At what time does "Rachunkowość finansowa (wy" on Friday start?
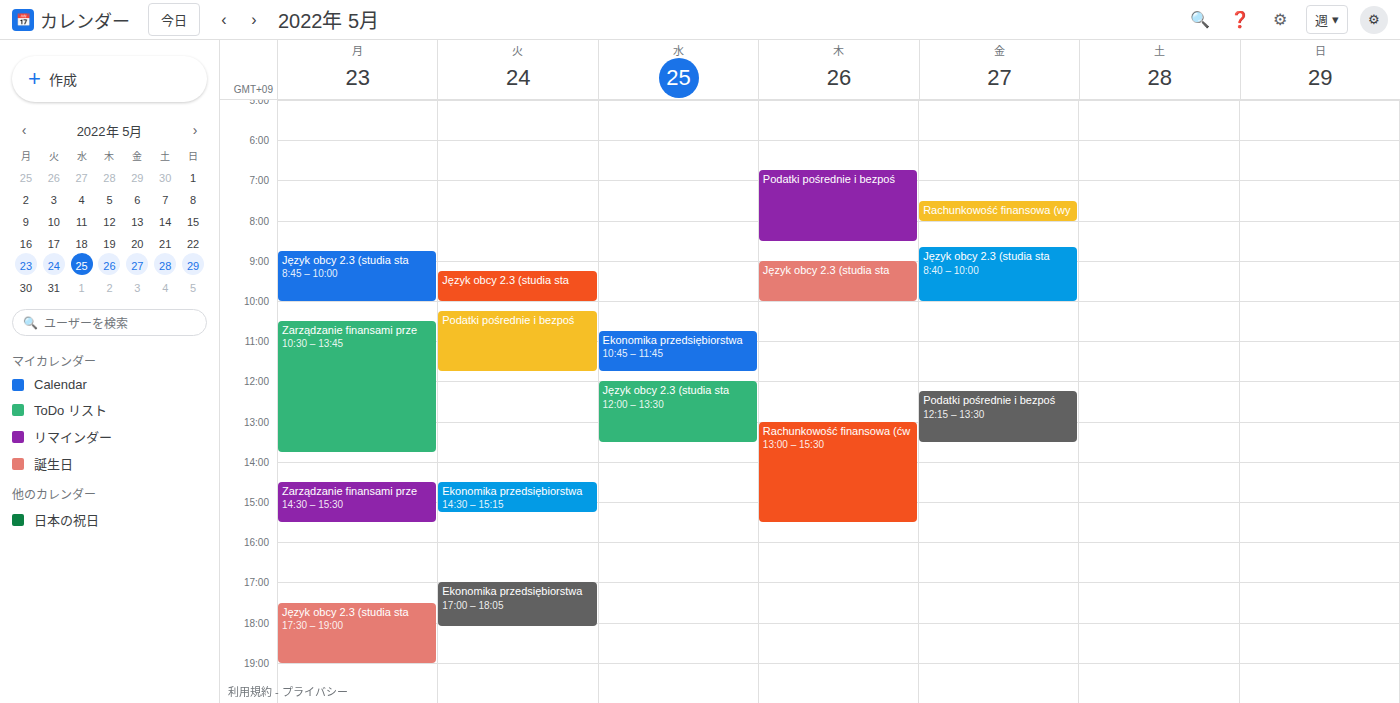
7:30 AM